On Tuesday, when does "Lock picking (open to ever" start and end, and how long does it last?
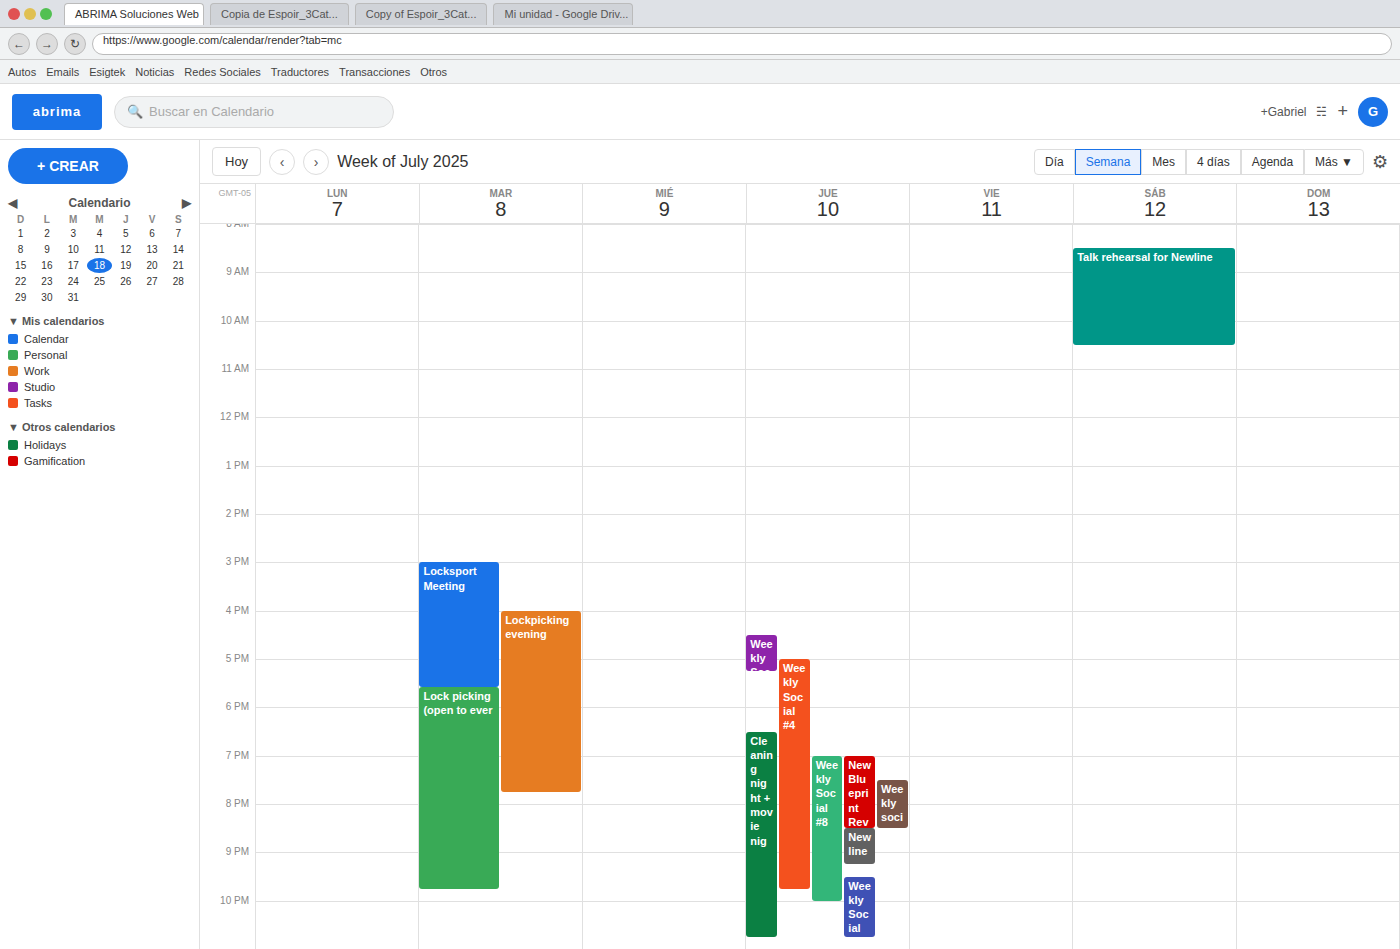
5:35 PM to 9:45 PM, 4 hours 10 minutes